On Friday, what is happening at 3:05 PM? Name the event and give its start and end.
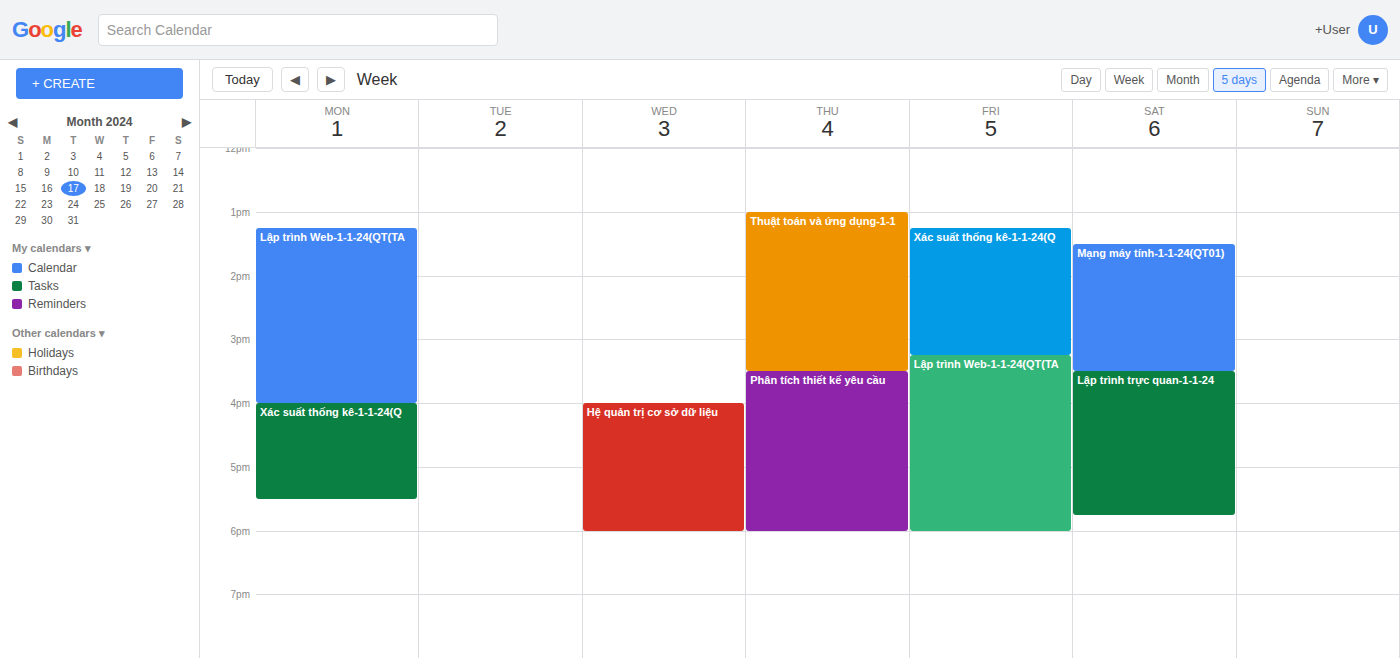
"Xác suất thống kê-1-1-24(Q", 1:15 PM to 3:15 PM